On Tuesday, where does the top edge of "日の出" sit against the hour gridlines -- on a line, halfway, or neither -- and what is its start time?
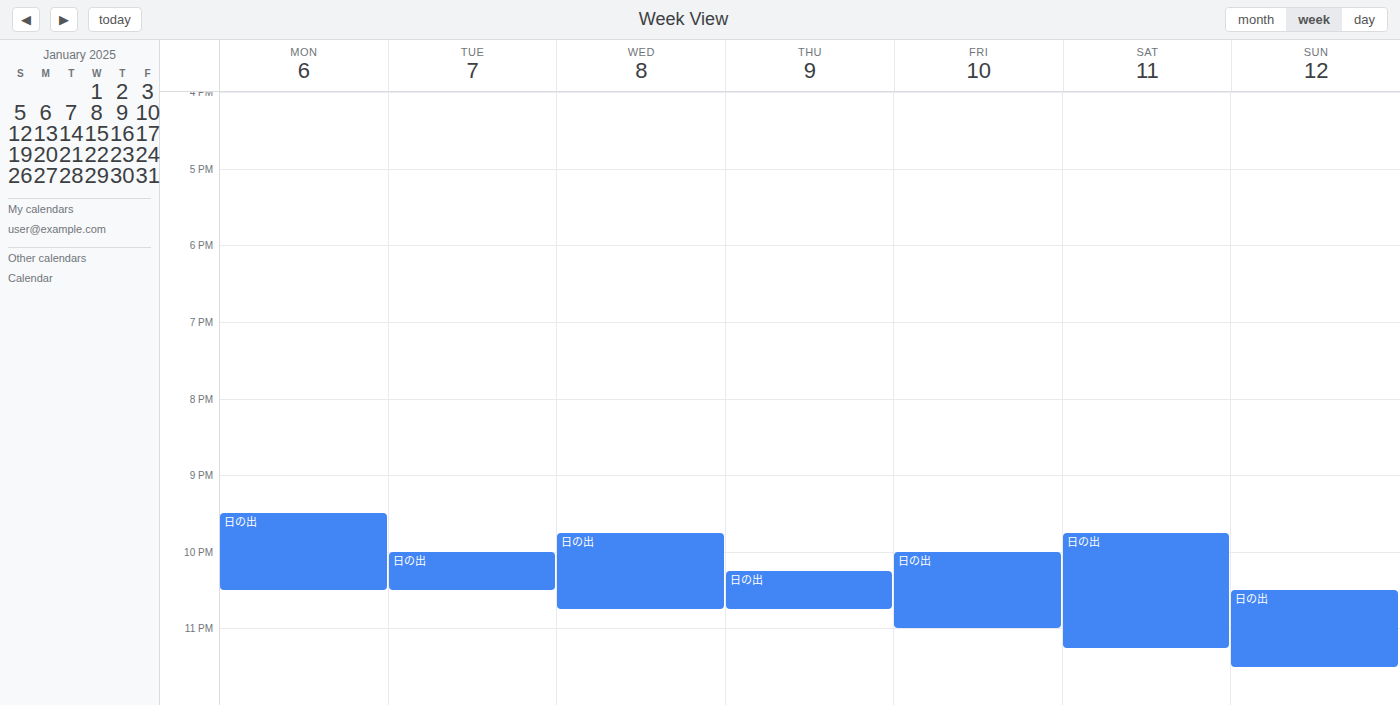
22:00 -- exactly on the 22:00 line.